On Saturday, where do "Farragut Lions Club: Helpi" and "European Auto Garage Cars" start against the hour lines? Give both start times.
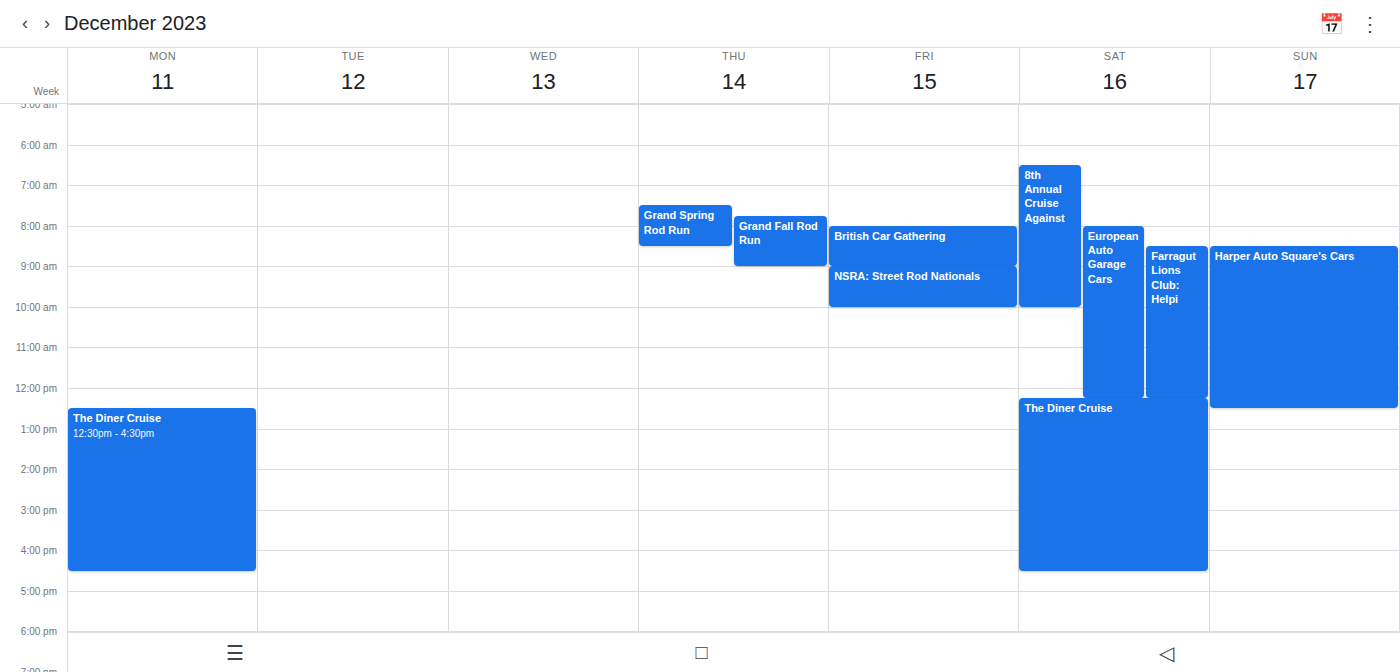
"Farragut Lions Club: Helpi": 8:30 AM, halfway between the 8 AM and 9 AM lines. "European Auto Garage Cars": 8:00 AM, exactly on the 8 AM line.